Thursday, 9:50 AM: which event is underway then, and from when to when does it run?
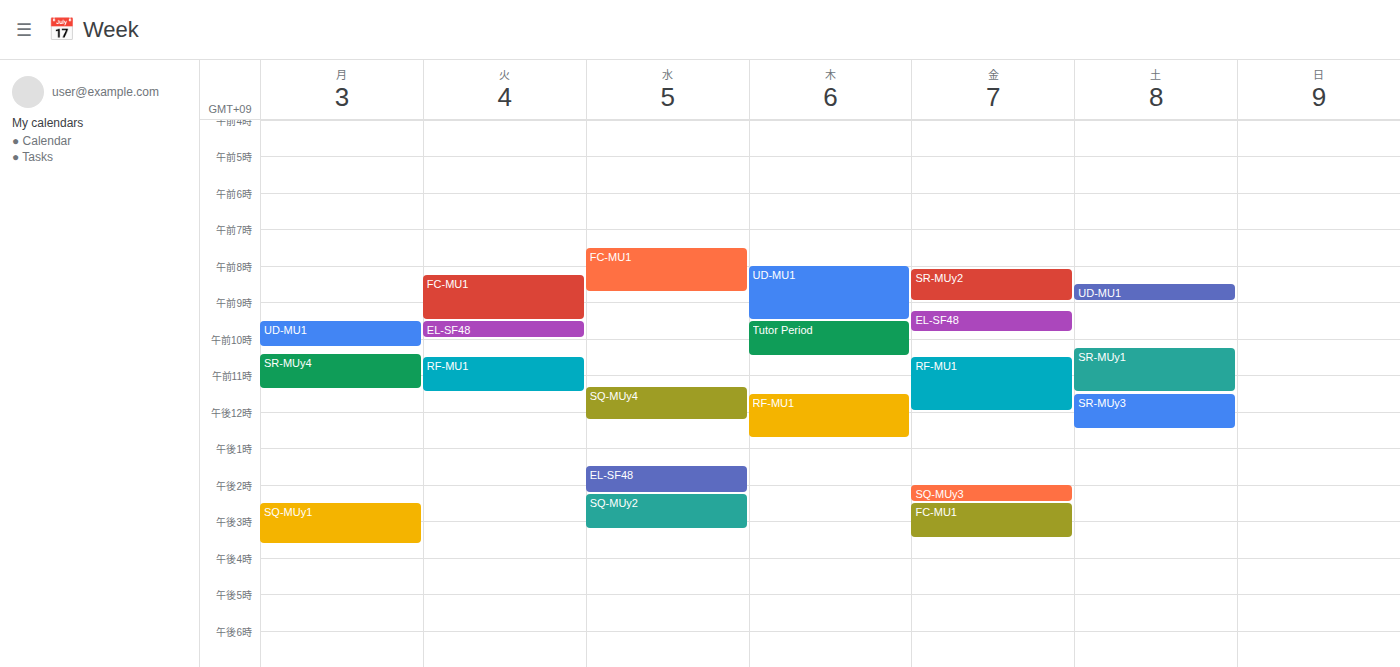
"Tutor Period", 9:30 AM to 10:30 AM